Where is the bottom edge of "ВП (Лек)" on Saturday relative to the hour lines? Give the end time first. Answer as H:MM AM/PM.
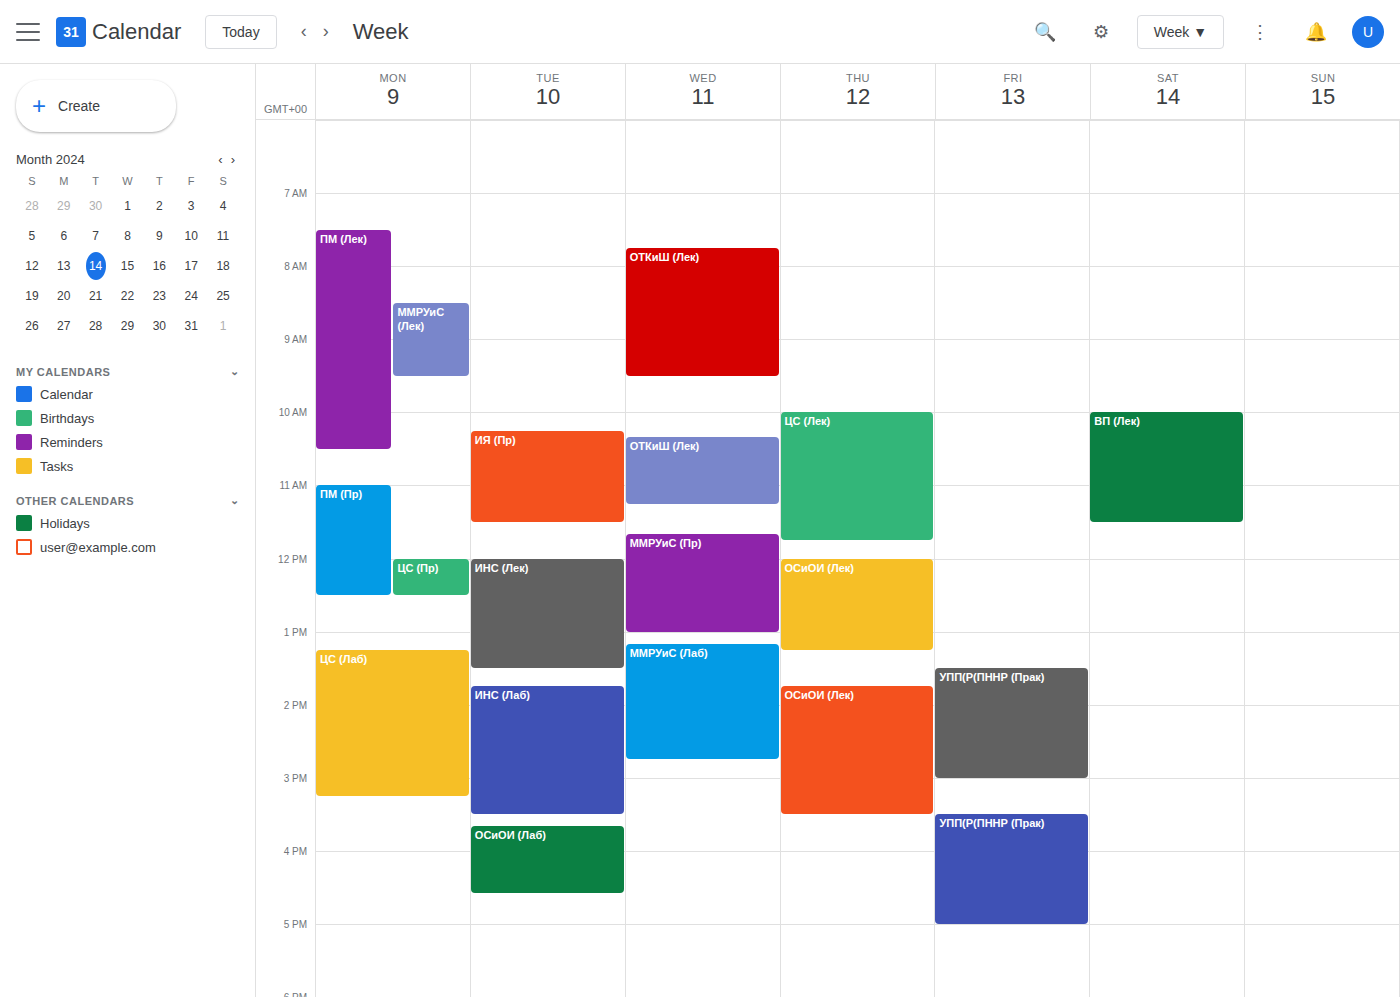
11:30 AM -- halfway between the 11 AM and 12 PM lines.